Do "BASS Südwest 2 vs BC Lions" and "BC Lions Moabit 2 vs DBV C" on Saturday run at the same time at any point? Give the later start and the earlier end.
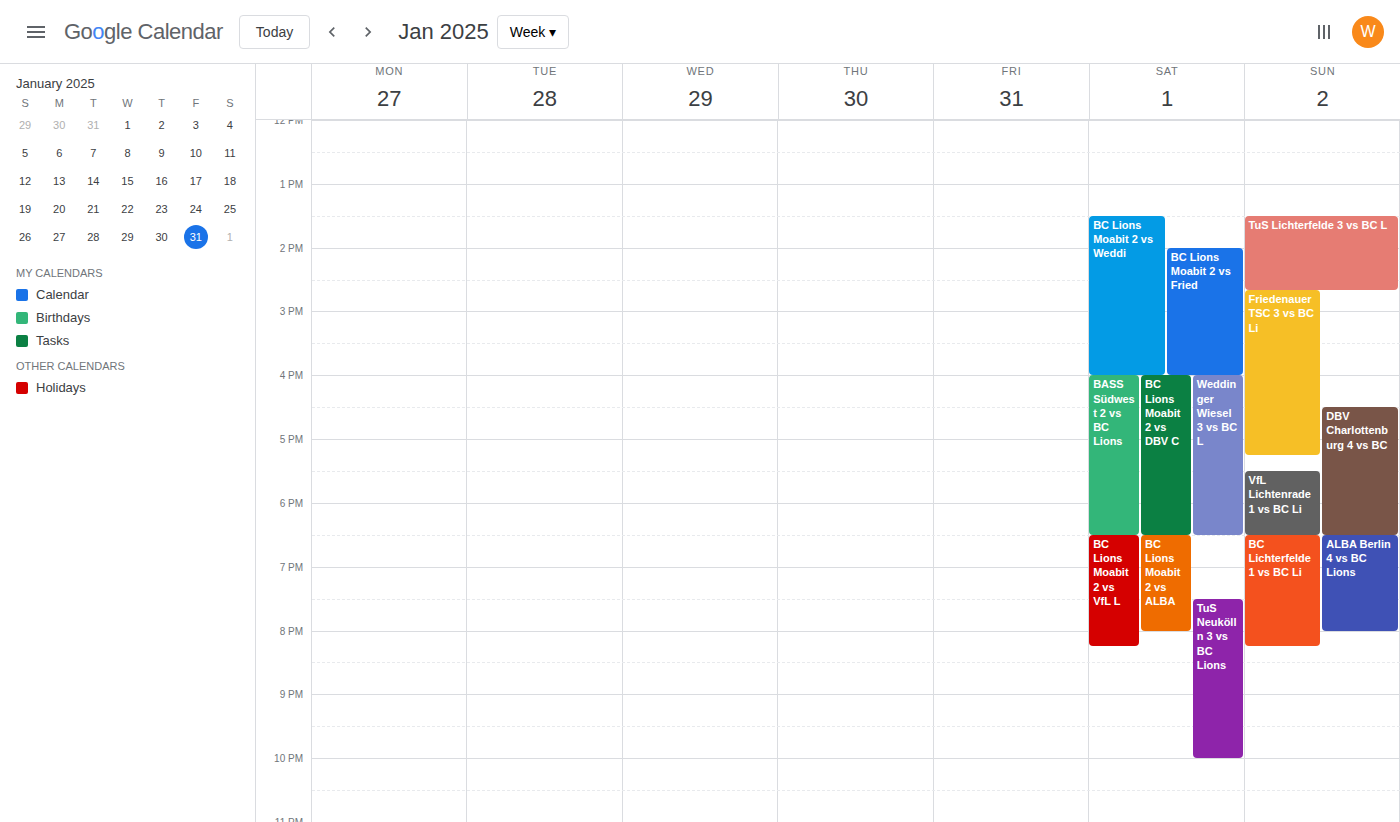
"BASS Südwest 2 vs BC Lions" runs 4:00 PM to 6:30 PM, inside "BC Lions Moabit 2 vs DBV C" -- they overlap.